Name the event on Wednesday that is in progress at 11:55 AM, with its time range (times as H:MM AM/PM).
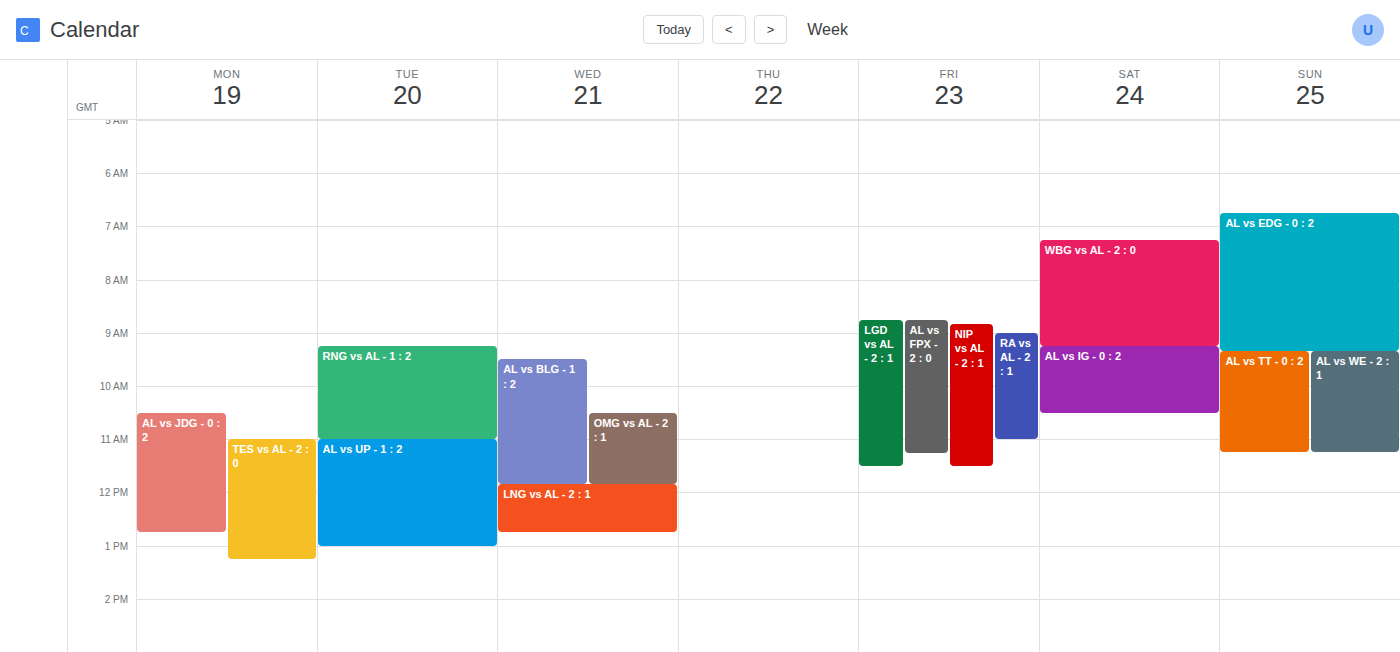
"LNG vs AL - 2 : 1", 11:50 AM to 12:45 PM